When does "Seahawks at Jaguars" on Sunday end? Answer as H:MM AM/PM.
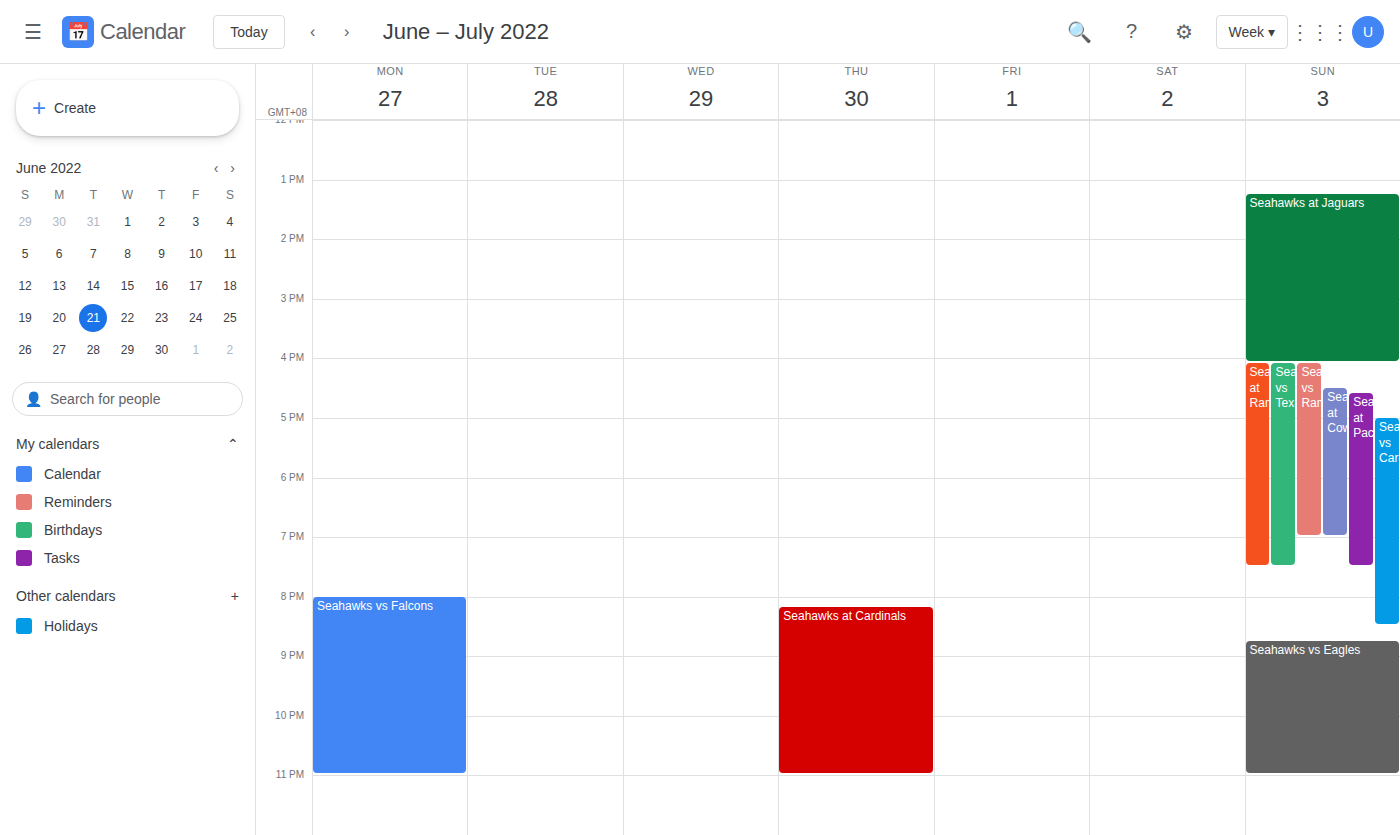
4:05 PM